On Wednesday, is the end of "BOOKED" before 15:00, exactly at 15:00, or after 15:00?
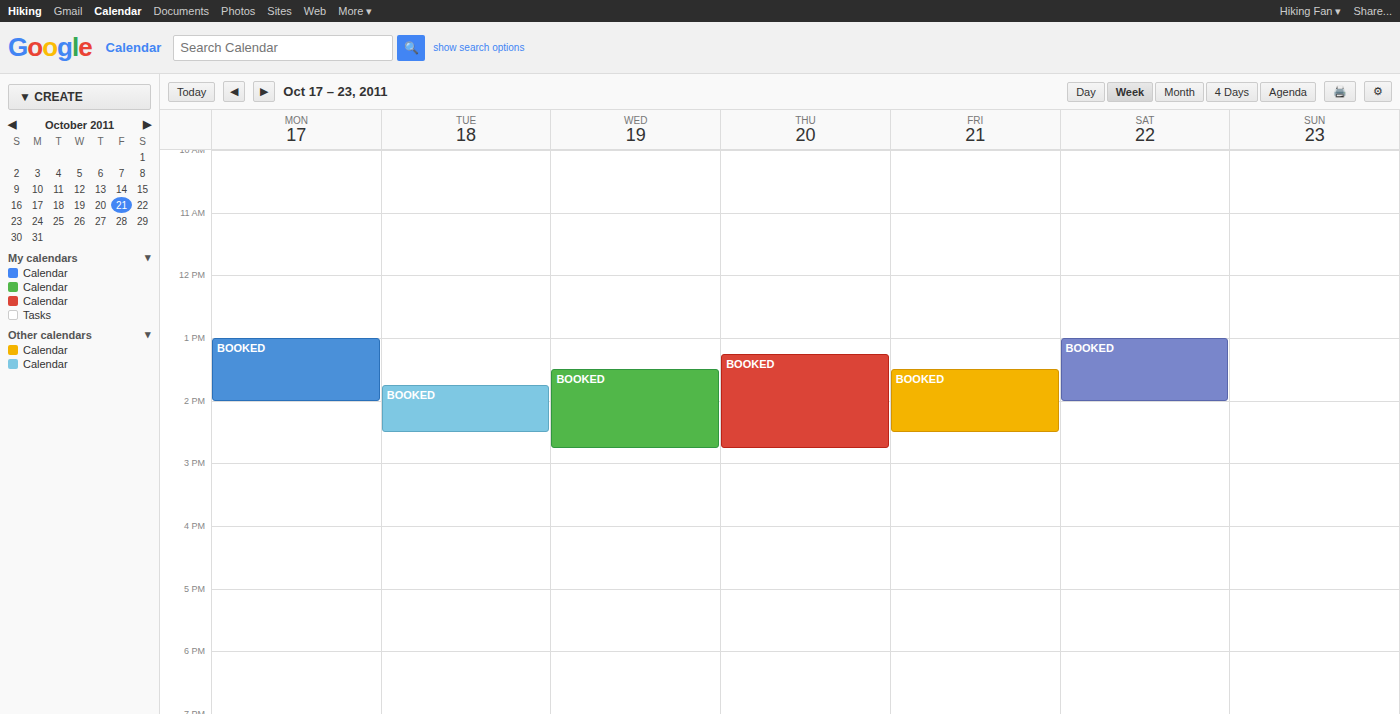
14:45 -- before 15:00, 15 minutes above the 15:00 line.